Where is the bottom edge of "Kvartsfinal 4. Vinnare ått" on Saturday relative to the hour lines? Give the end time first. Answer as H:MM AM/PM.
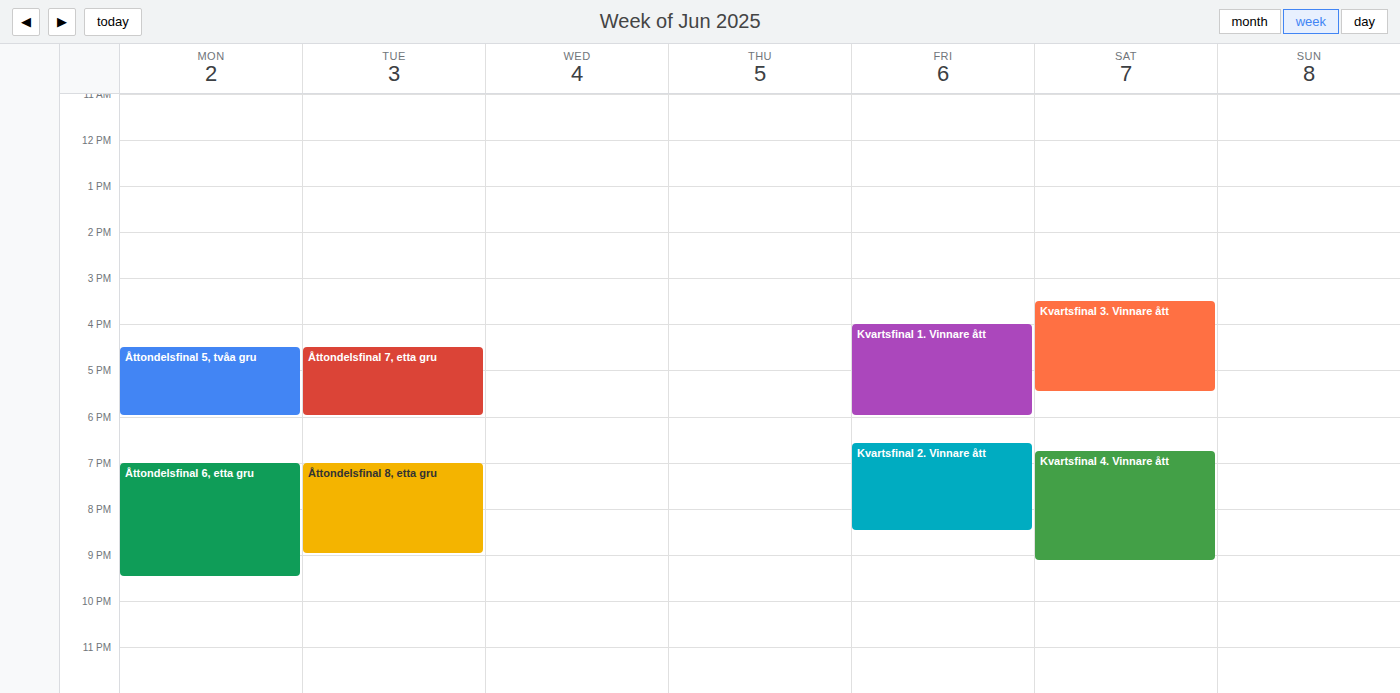
9:10 PM -- neither: 10 minutes below the 9 PM line and 50 minutes above the 10 PM line.